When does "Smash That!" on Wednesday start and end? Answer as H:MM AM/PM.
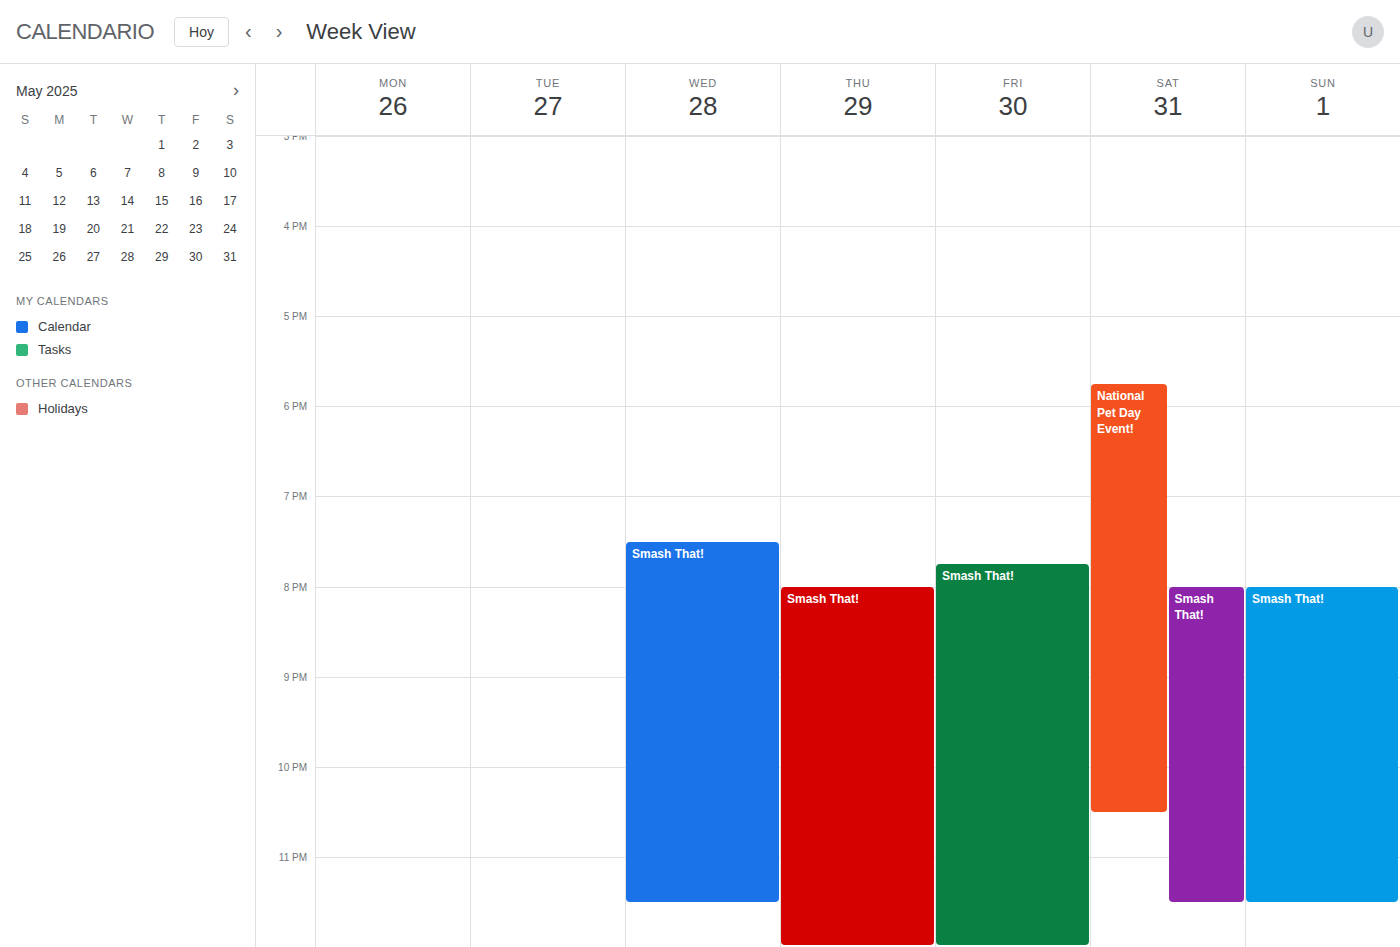
7:30 PM to 11:30 PM